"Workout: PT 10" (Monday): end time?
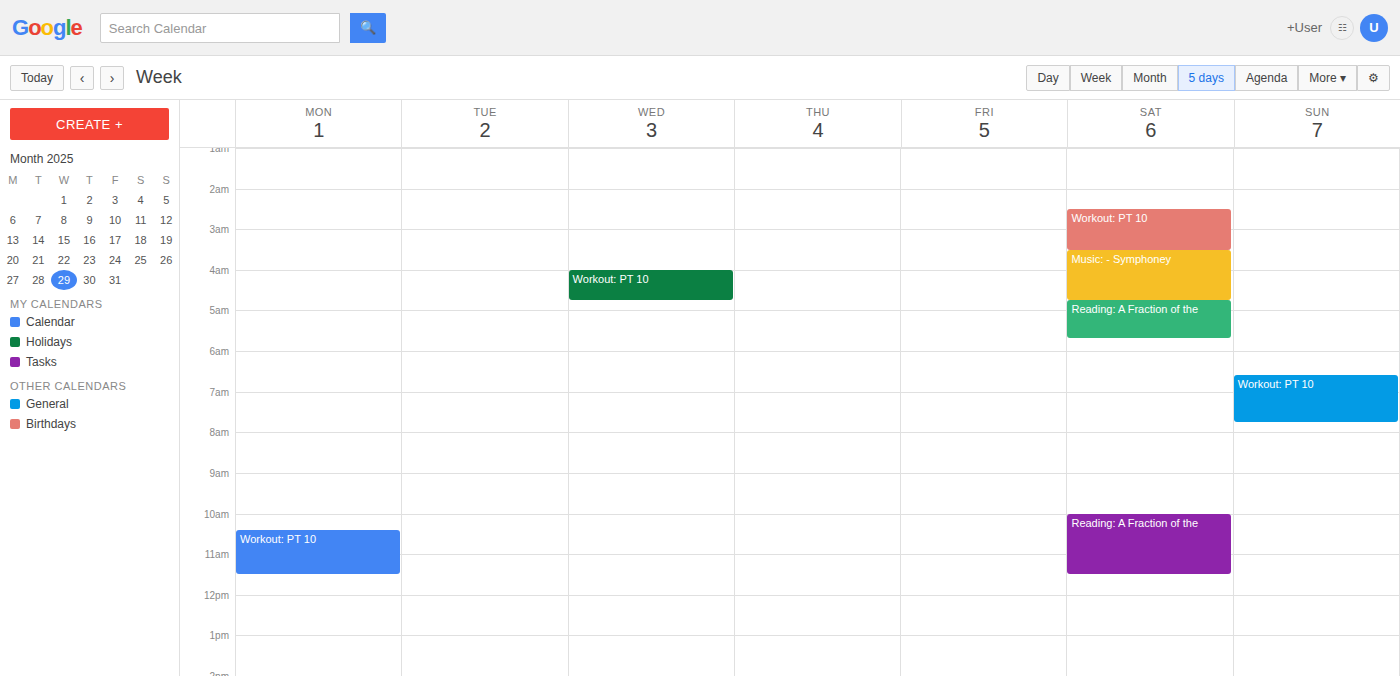
11:30 AM